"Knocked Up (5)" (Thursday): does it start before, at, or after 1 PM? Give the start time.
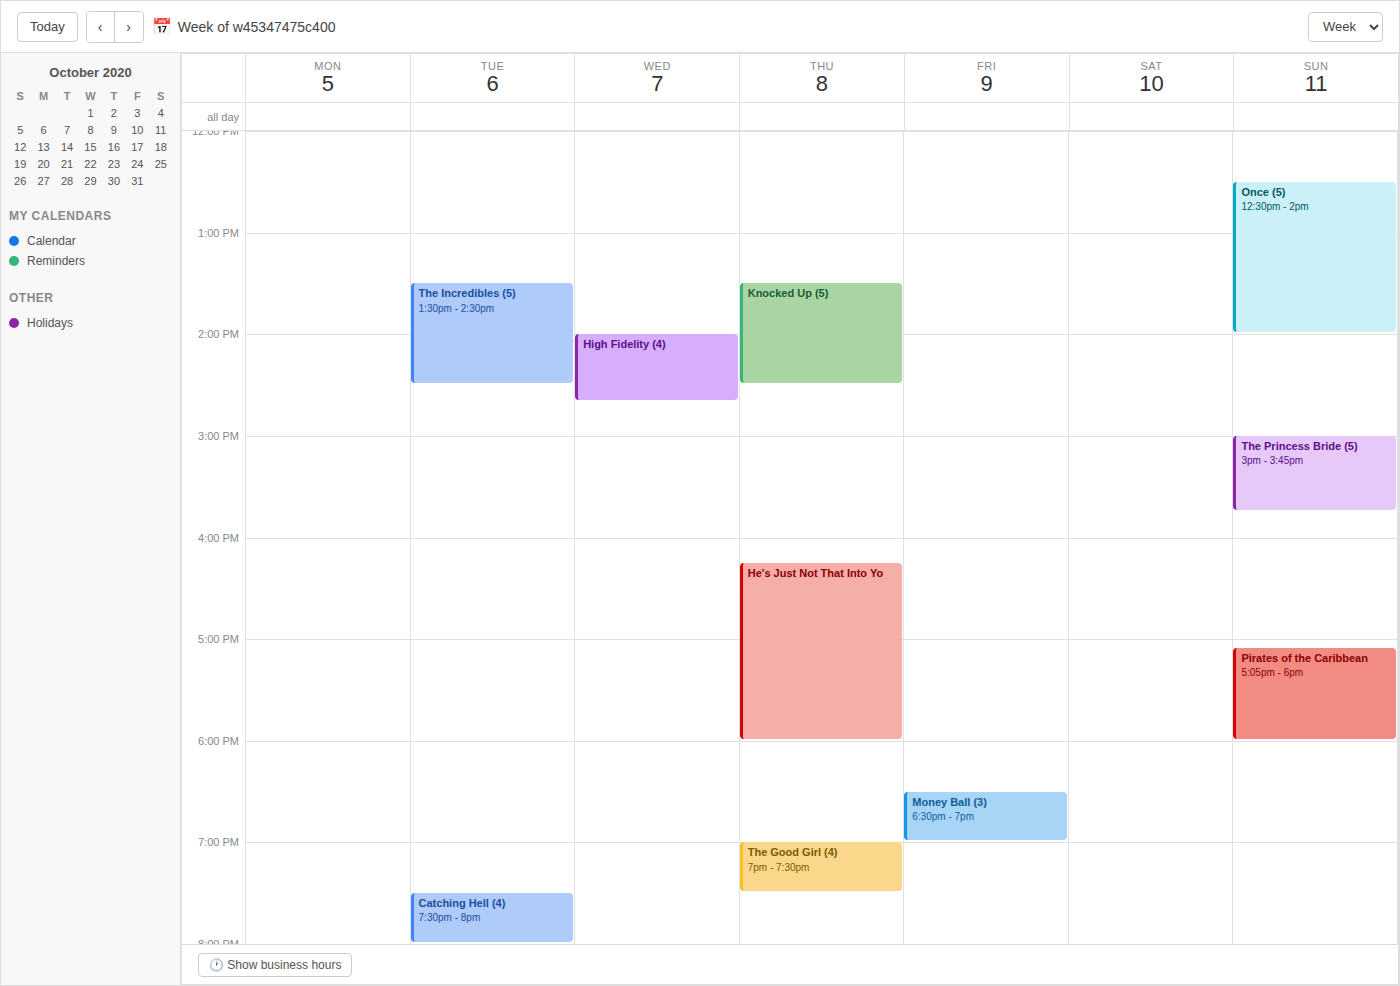
1:30 PM -- after 1 PM, 30 minutes below the 1 PM line.